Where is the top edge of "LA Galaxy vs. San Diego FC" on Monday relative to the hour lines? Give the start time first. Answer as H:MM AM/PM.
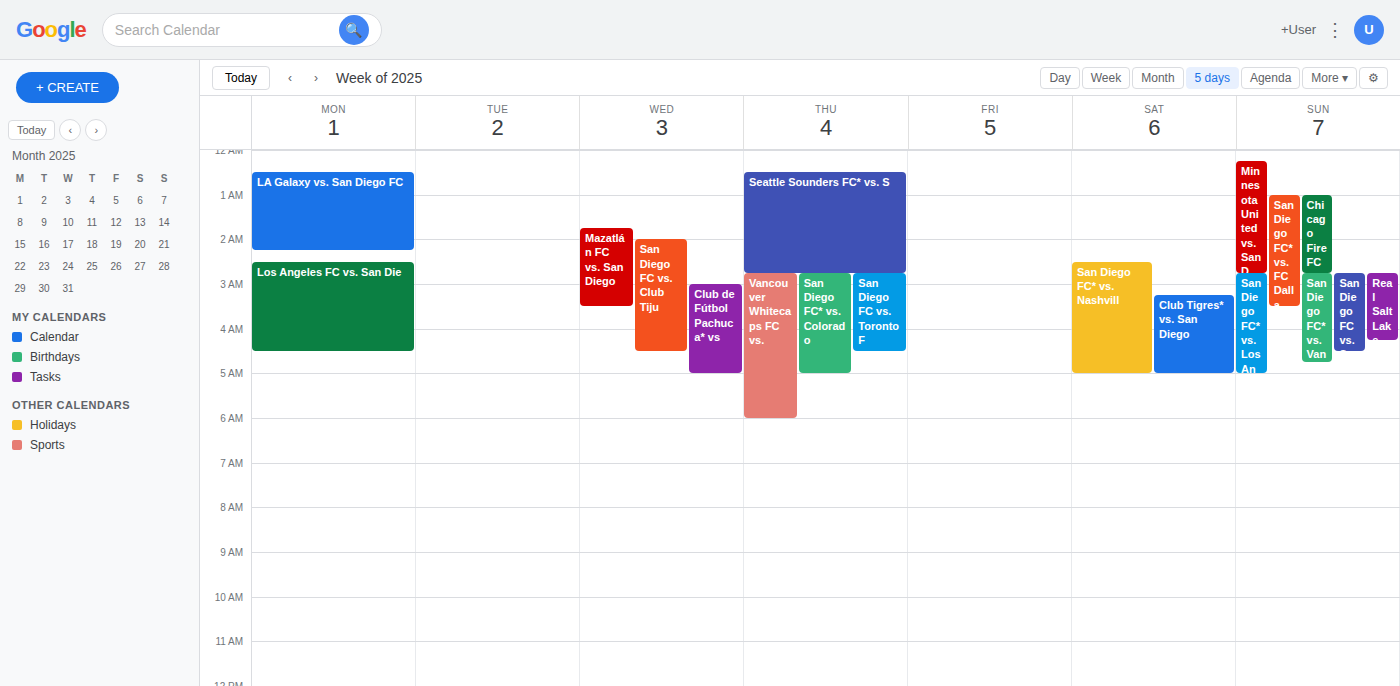
12:30 AM -- halfway between the 12 AM and 1 AM lines.